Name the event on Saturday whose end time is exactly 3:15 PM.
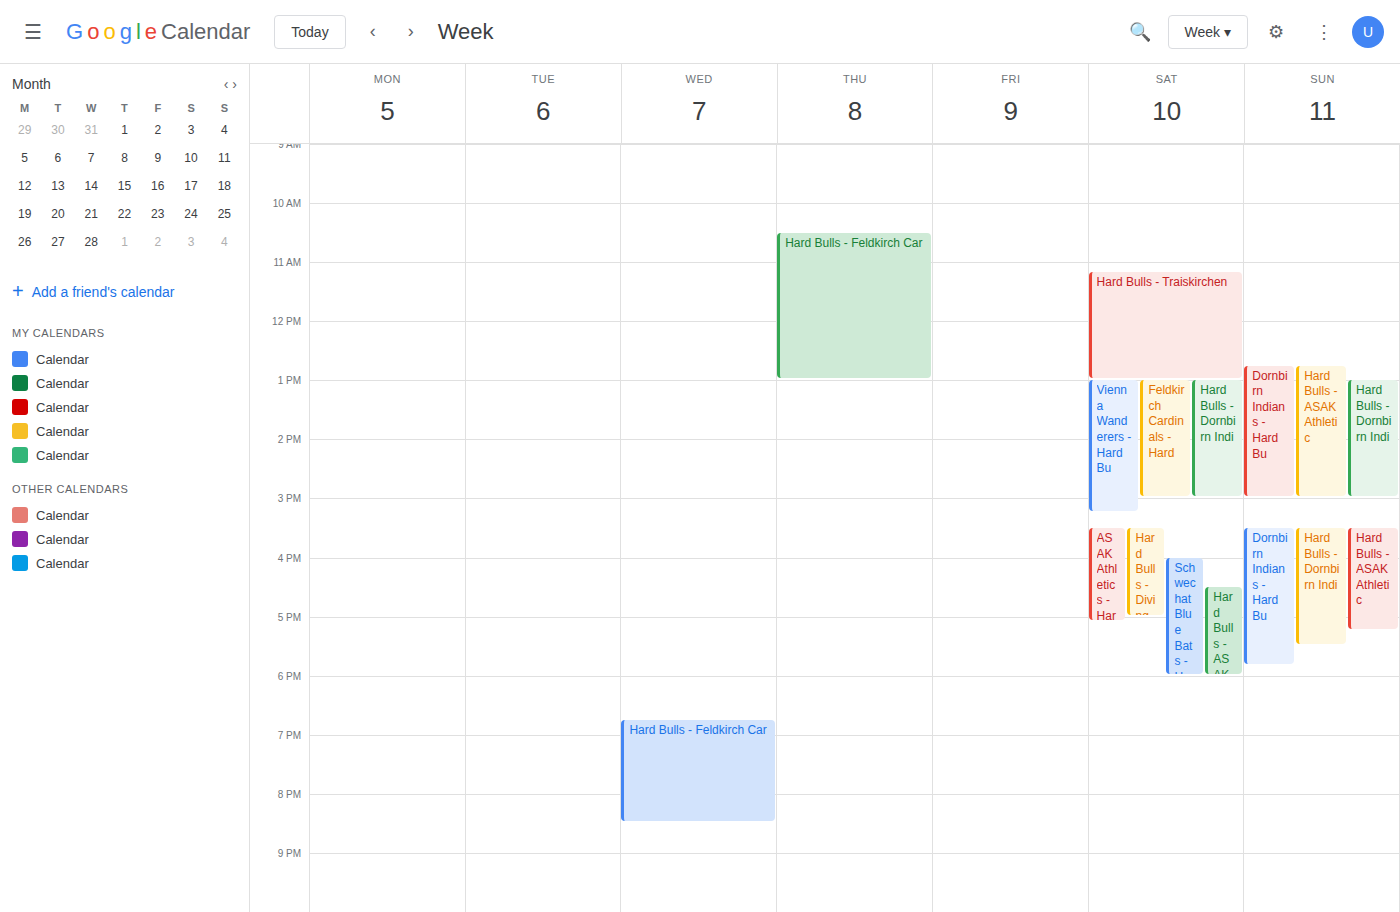
"Vienna Wanderers - Hard Bu"